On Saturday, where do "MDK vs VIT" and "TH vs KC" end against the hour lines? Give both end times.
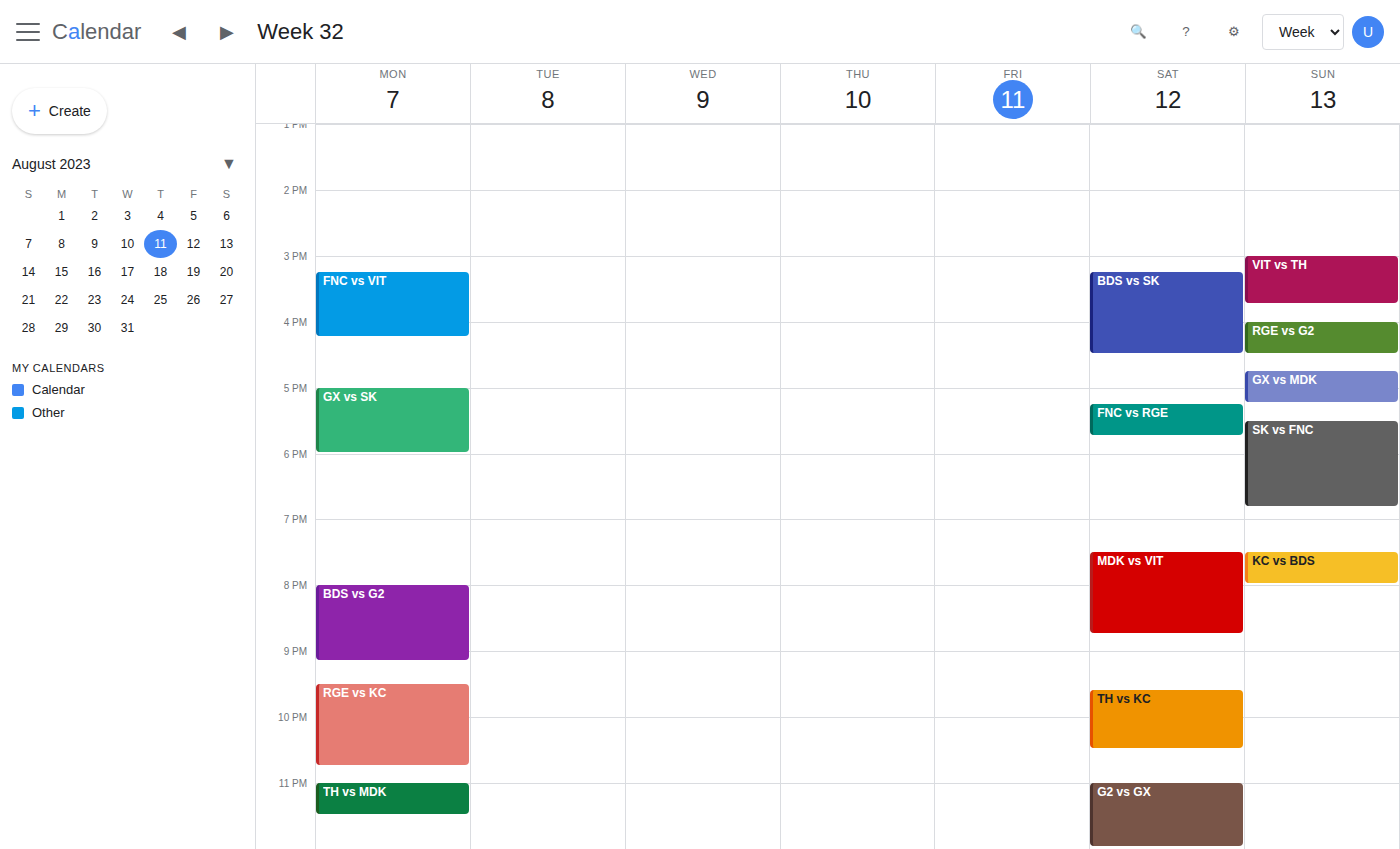
"MDK vs VIT": 8:45 PM, neither: three quarters of the way from the 8 PM line to the 9 PM line. "TH vs KC": 10:30 PM, halfway between the 10 PM and 11 PM lines.